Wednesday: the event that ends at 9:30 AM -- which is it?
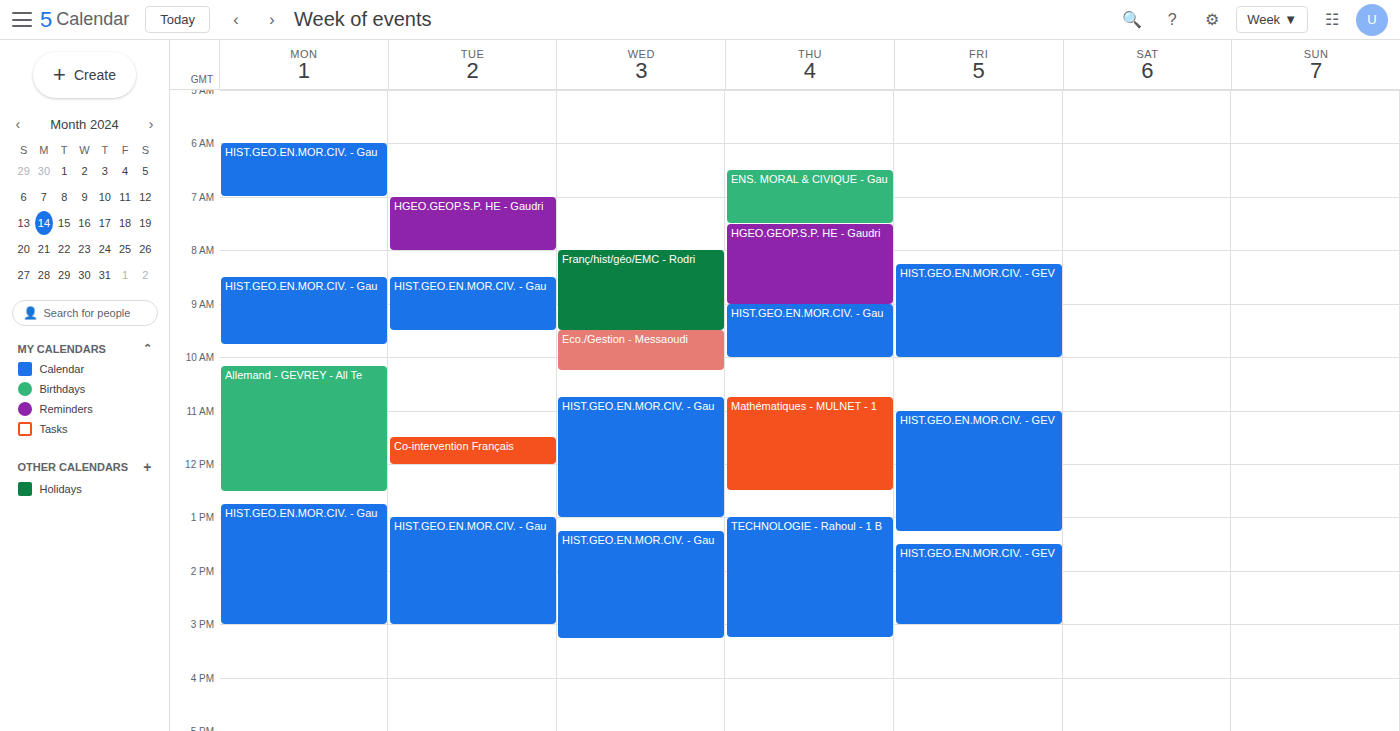
"Franç/hist/géo/EMC - Rodri"